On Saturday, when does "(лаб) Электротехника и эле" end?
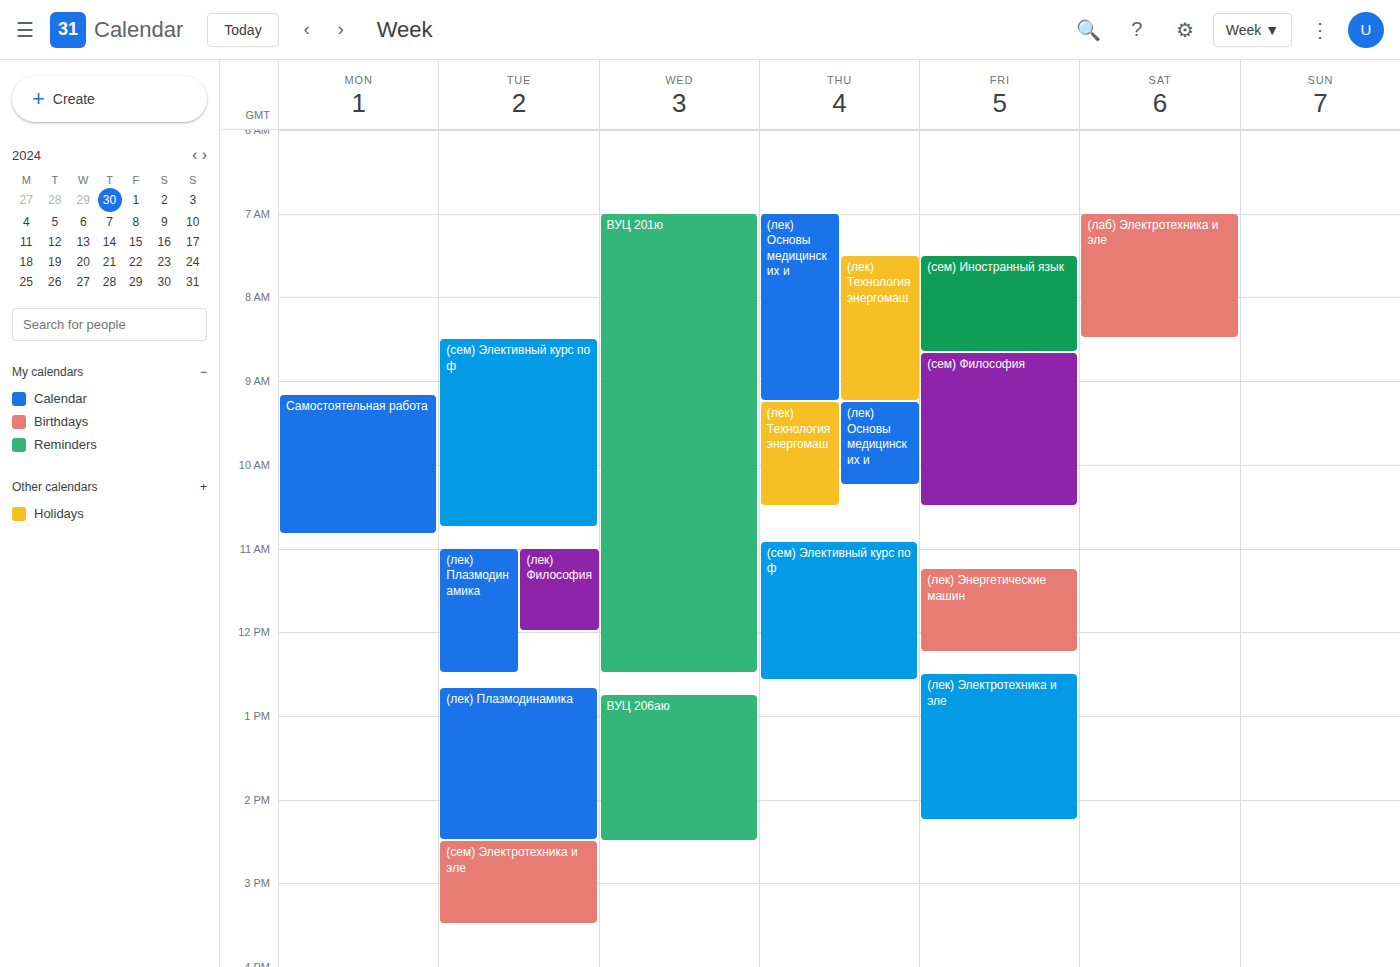
8:30 AM